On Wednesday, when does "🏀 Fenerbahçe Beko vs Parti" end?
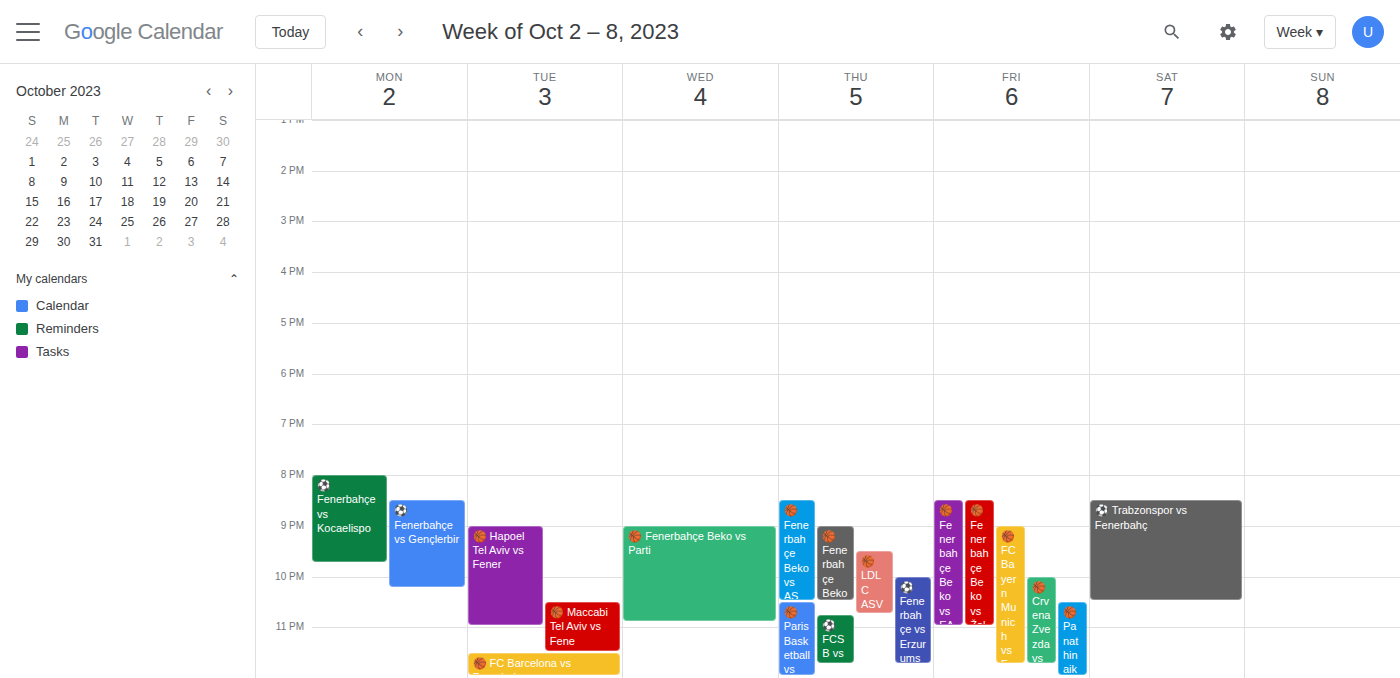
10:55 PM